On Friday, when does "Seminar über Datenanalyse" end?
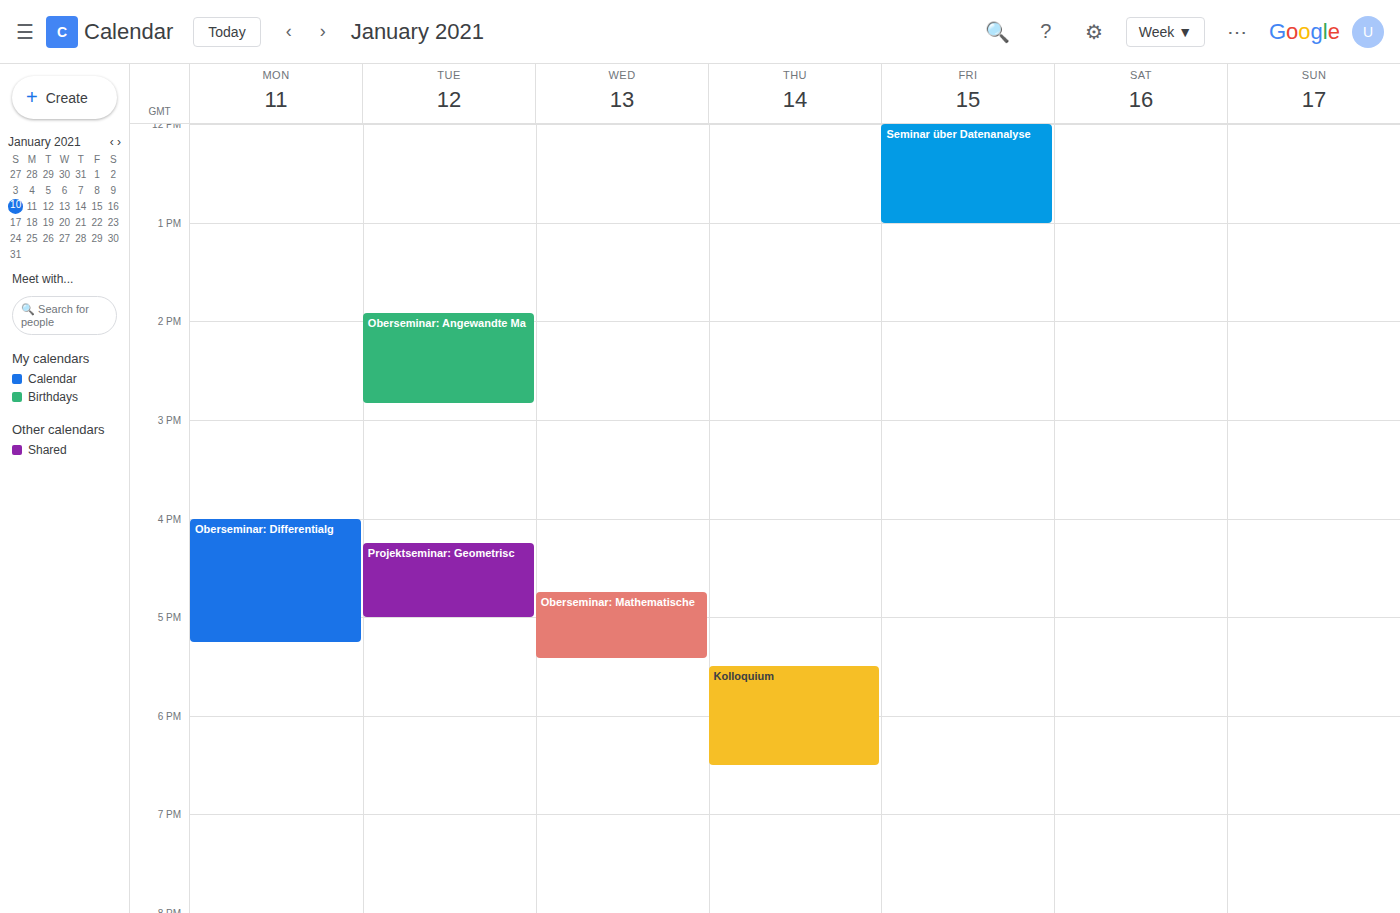
13:00